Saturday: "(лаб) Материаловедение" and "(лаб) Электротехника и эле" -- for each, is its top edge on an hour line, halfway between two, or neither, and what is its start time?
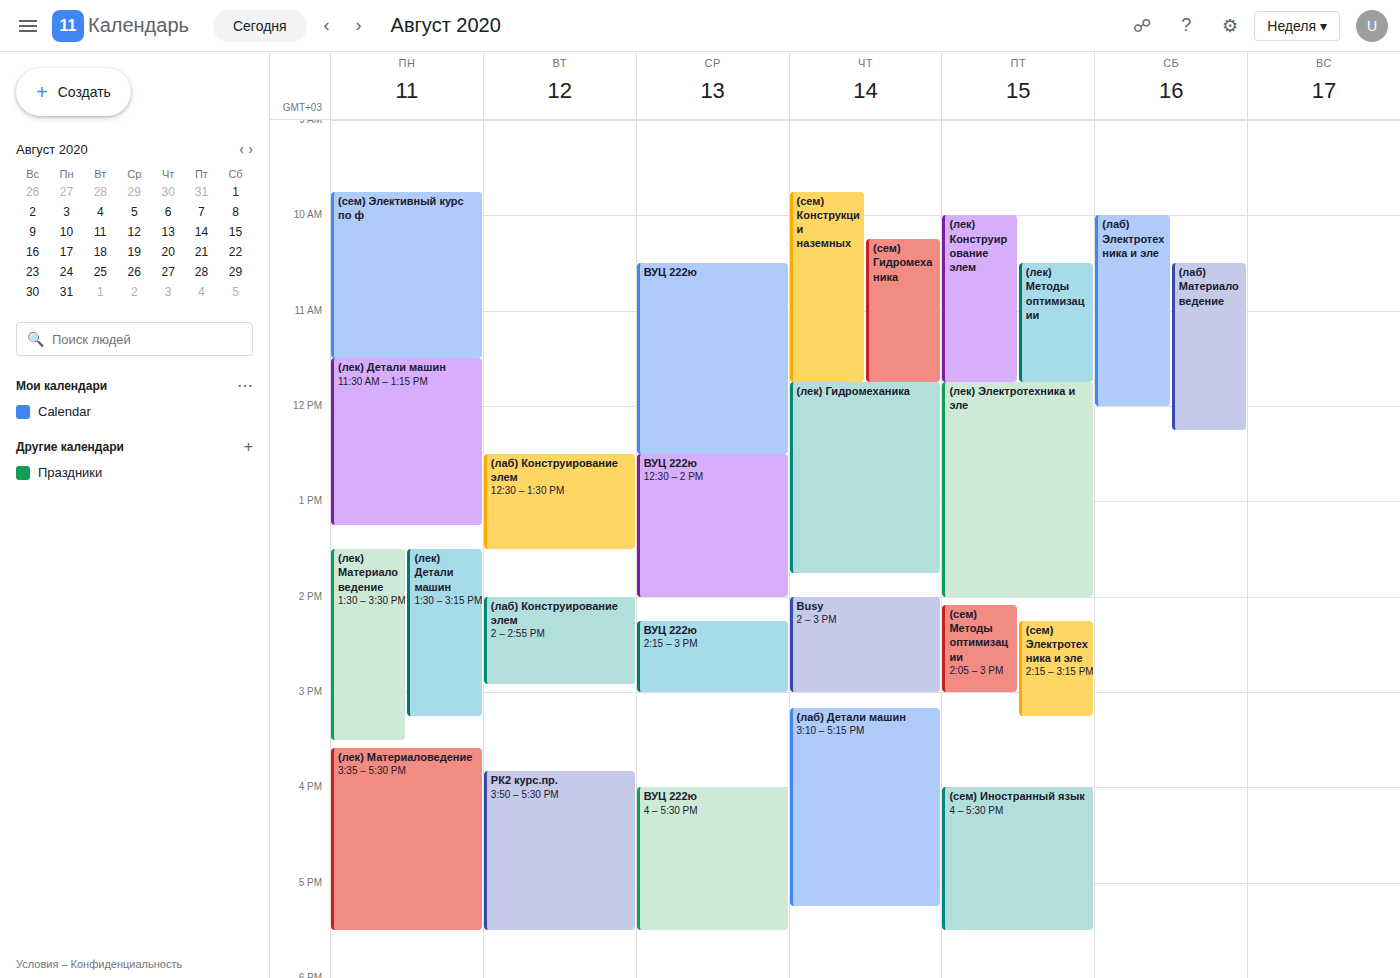
"(лаб) Материаловедение": 10:30 AM, halfway between the 10 AM and 11 AM lines. "(лаб) Электротехника и эле": 10:00 AM, exactly on the 10 AM line.